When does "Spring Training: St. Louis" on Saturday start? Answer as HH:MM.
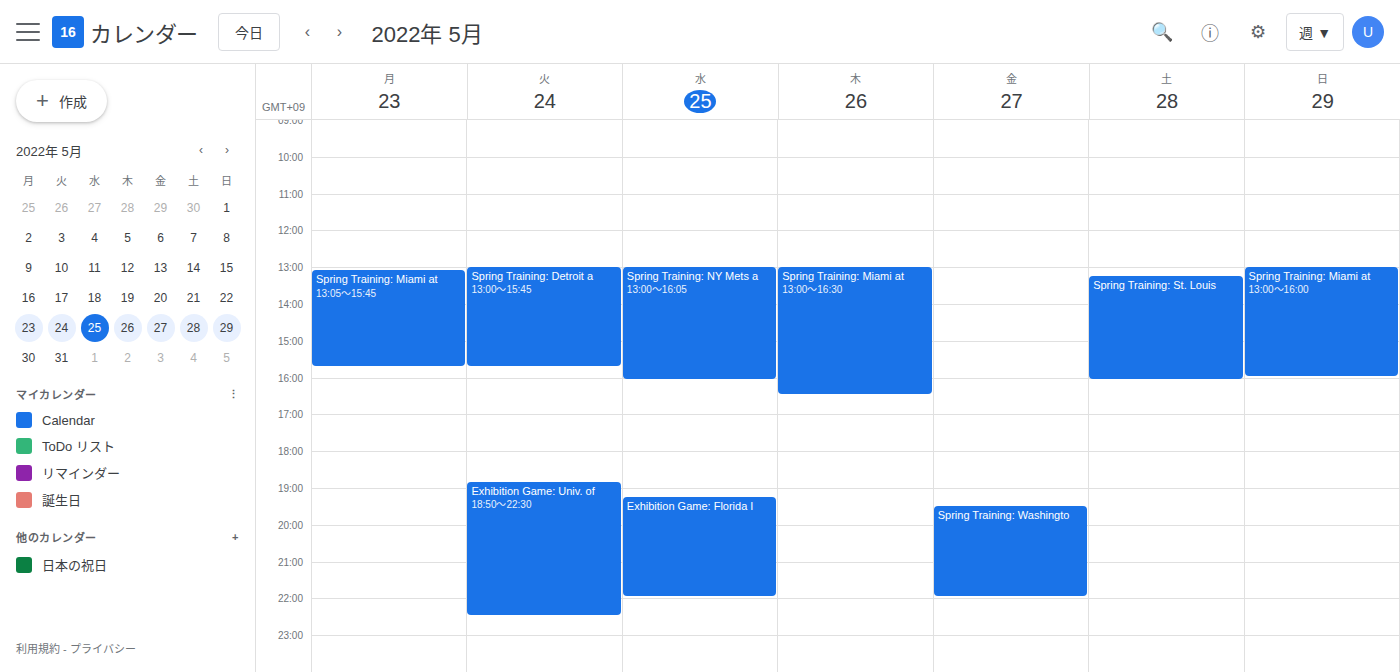
13:15